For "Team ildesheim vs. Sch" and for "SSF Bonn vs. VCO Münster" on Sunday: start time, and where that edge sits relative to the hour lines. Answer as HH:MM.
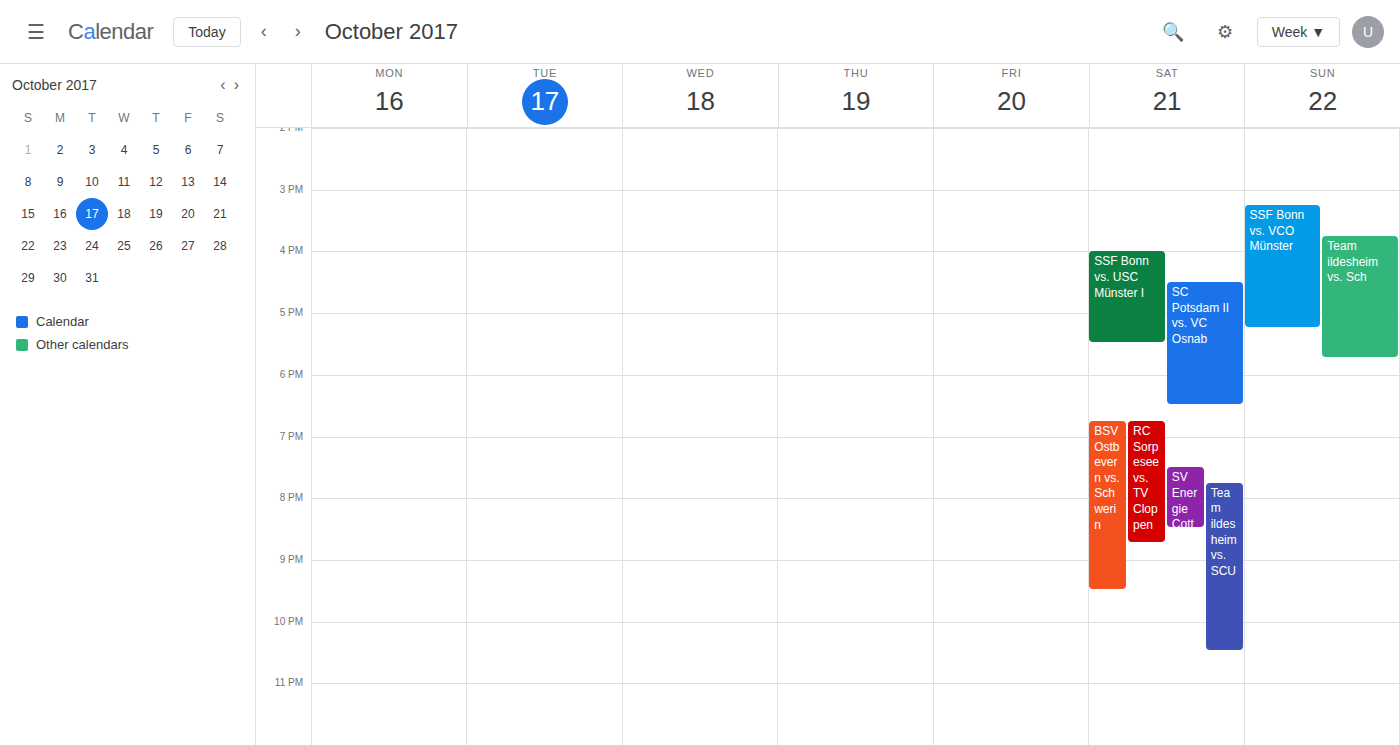
"Team ildesheim vs. Sch": 15:45, neither: three quarters of the way from the 15:00 line to the 16:00 line. "SSF Bonn vs. VCO Münster": 15:15, neither: a quarter of the way from the 15:00 line to the 16:00 line.